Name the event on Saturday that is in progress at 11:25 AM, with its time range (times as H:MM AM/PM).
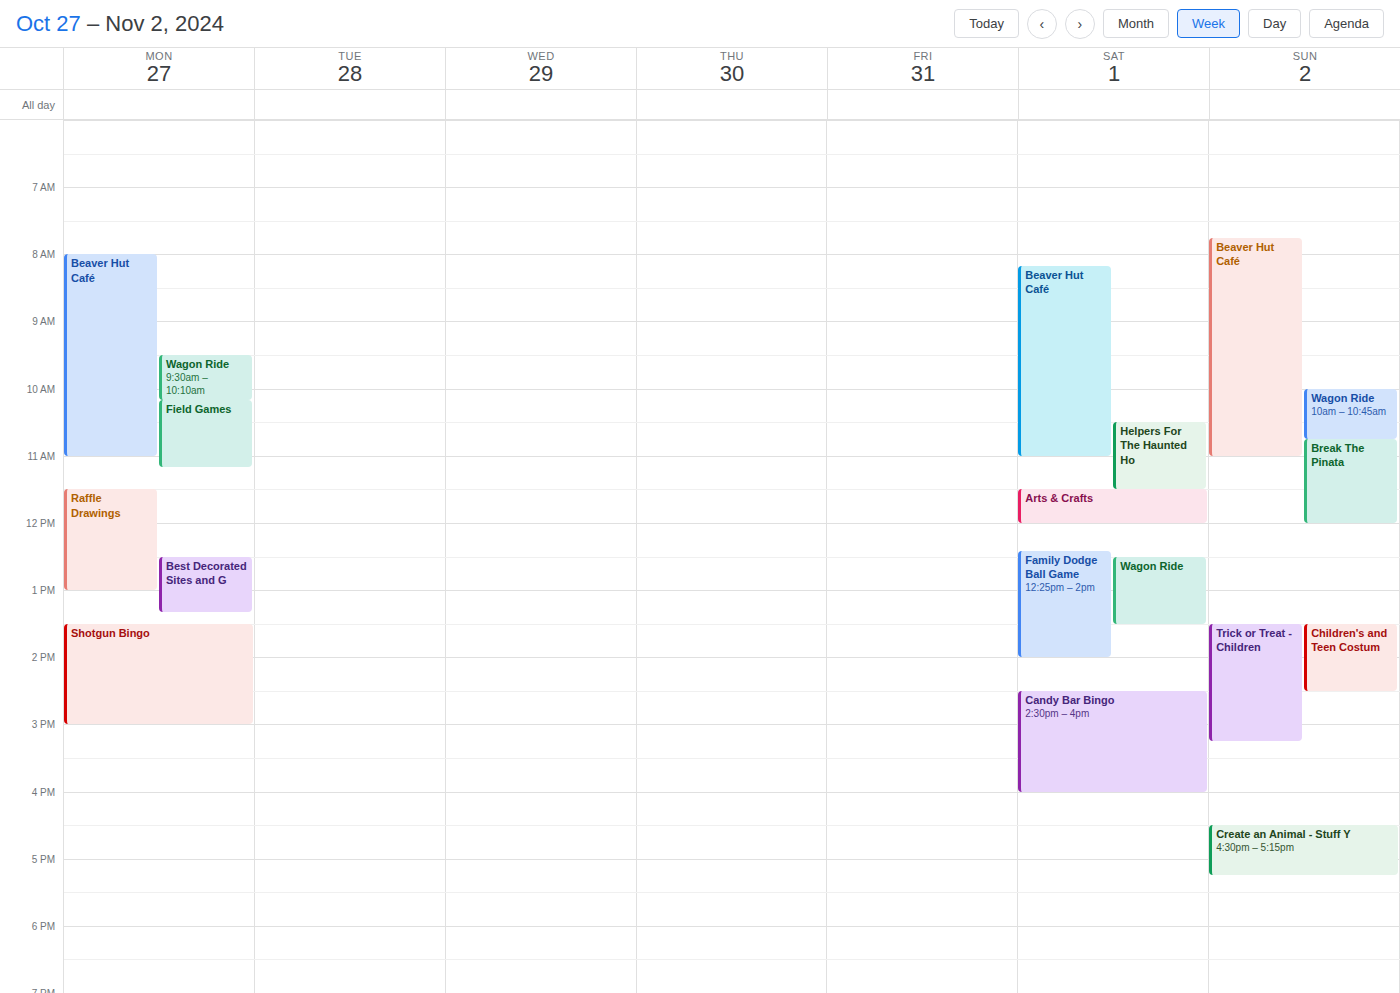
"Helpers For The Haunted Ho", 10:30 AM to 11:30 AM